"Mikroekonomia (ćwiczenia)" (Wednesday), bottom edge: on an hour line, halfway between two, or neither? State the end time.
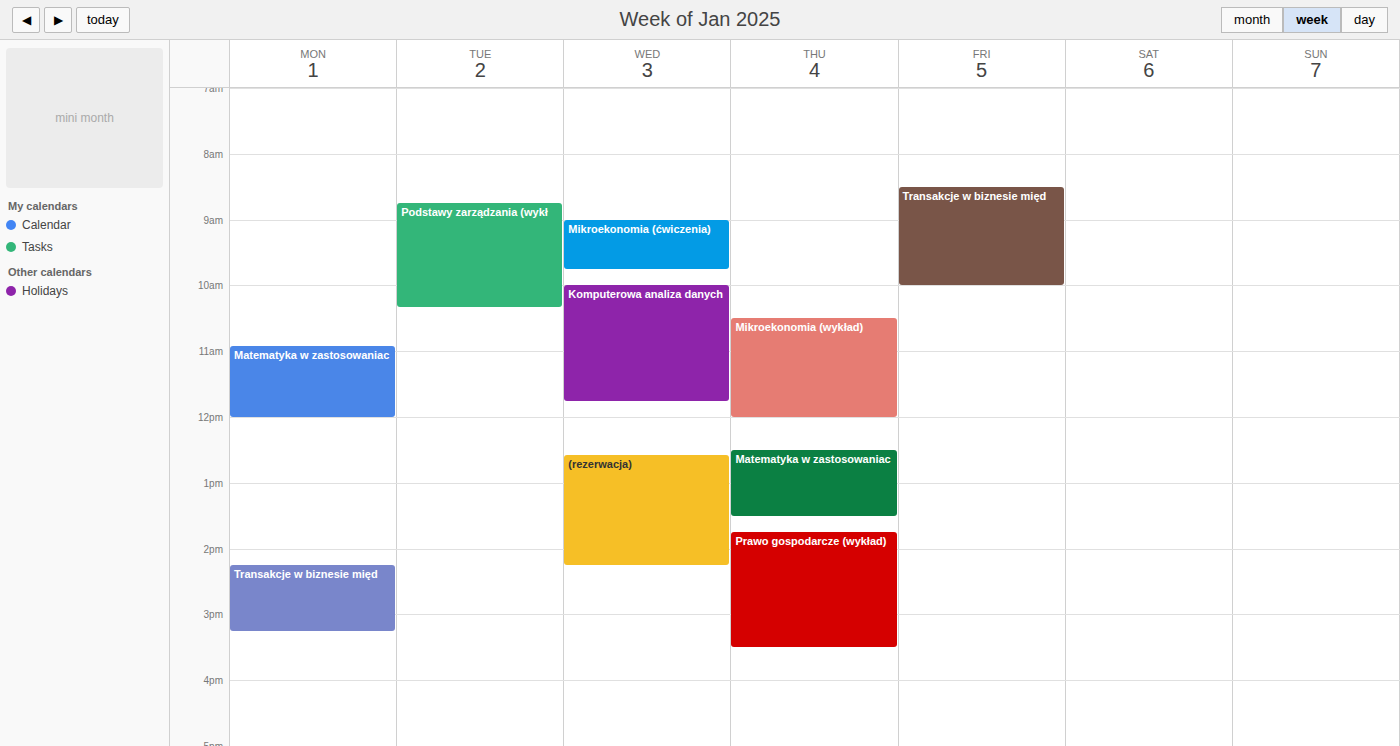
09:45 -- neither: three quarters of the way from the 09:00 line to the 10:00 line.